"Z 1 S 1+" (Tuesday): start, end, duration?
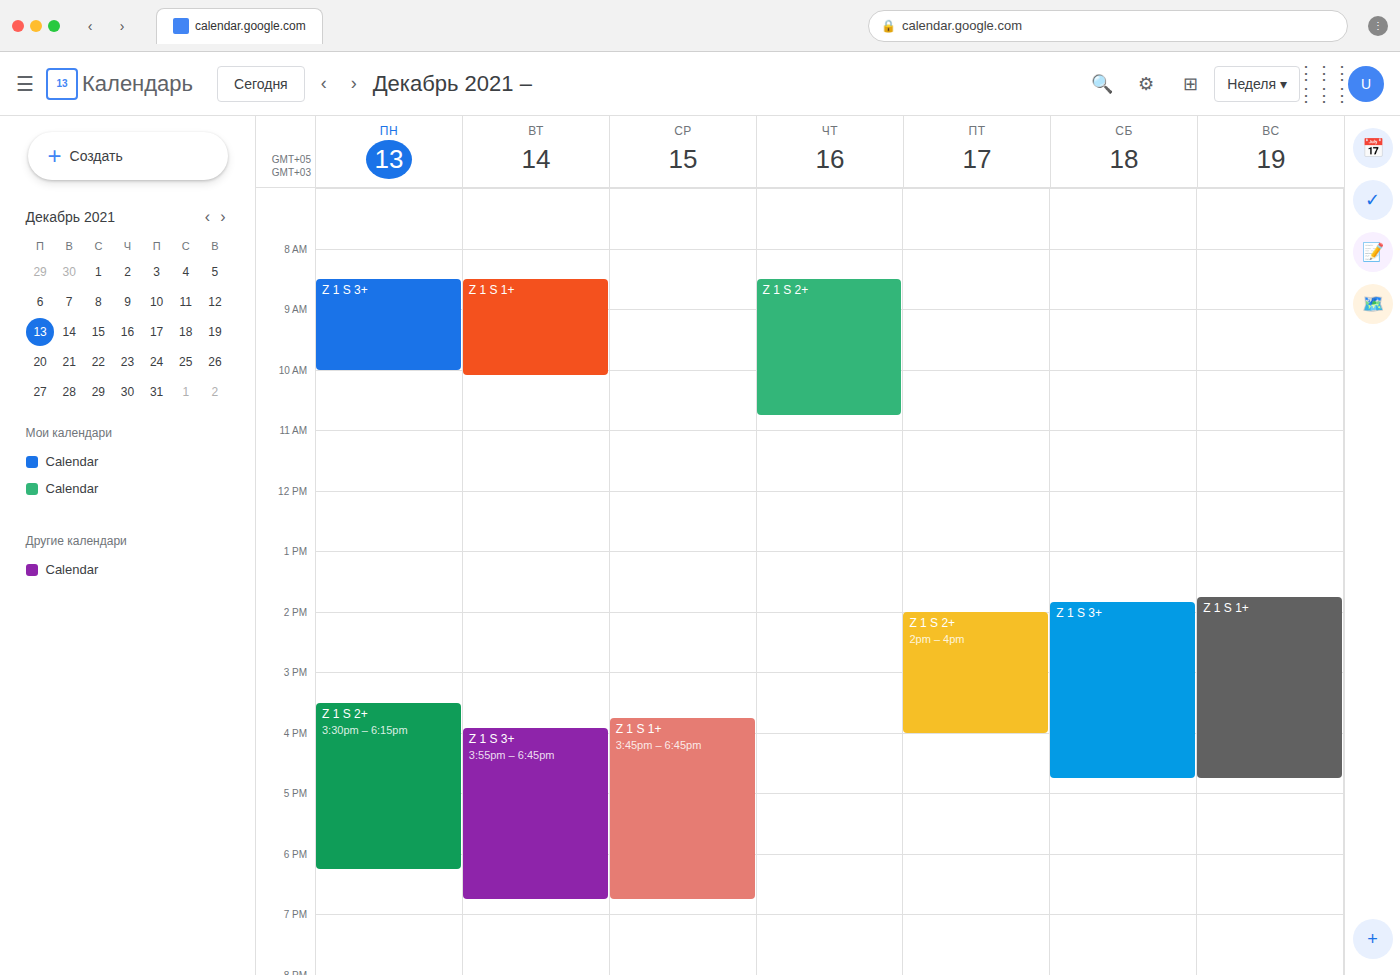
8:30 AM to 10:05 AM, 1 hour 35 minutes